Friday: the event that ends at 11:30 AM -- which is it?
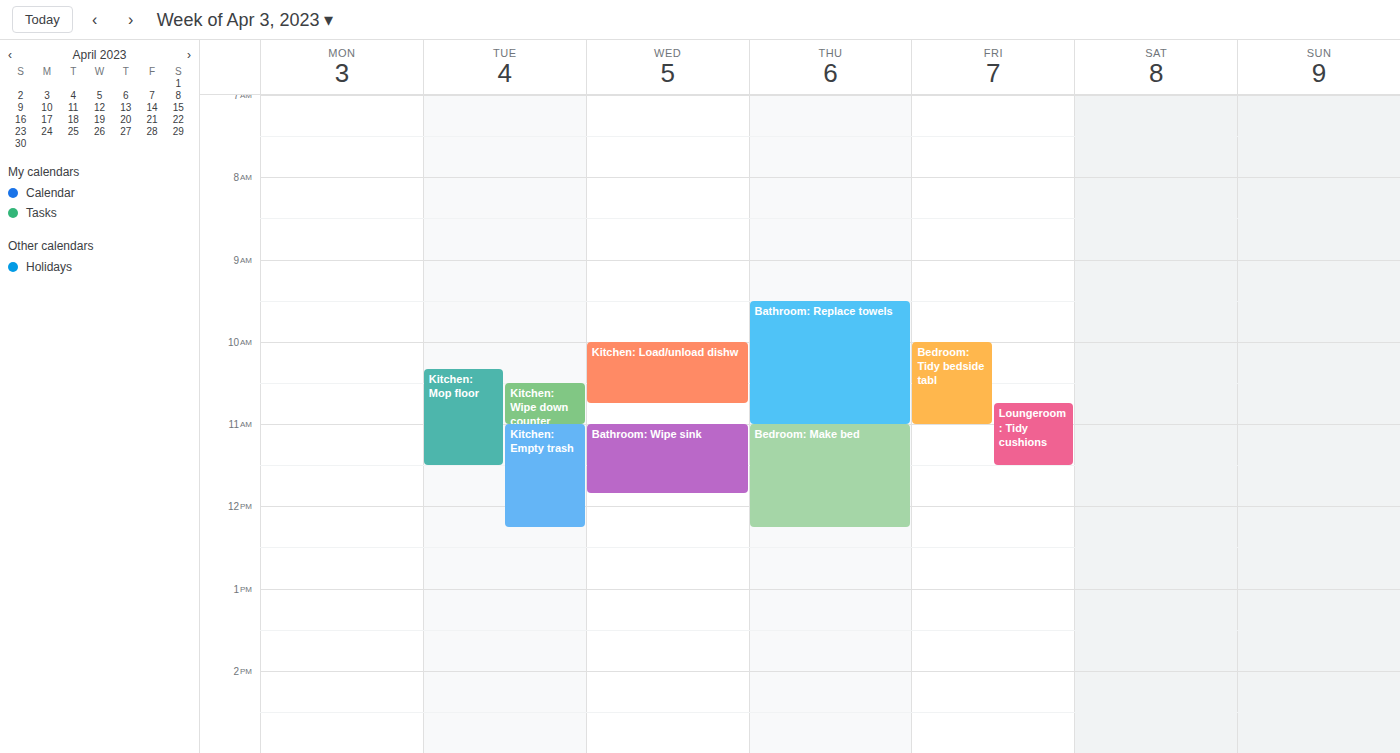
"Loungeroom: Tidy cushions"